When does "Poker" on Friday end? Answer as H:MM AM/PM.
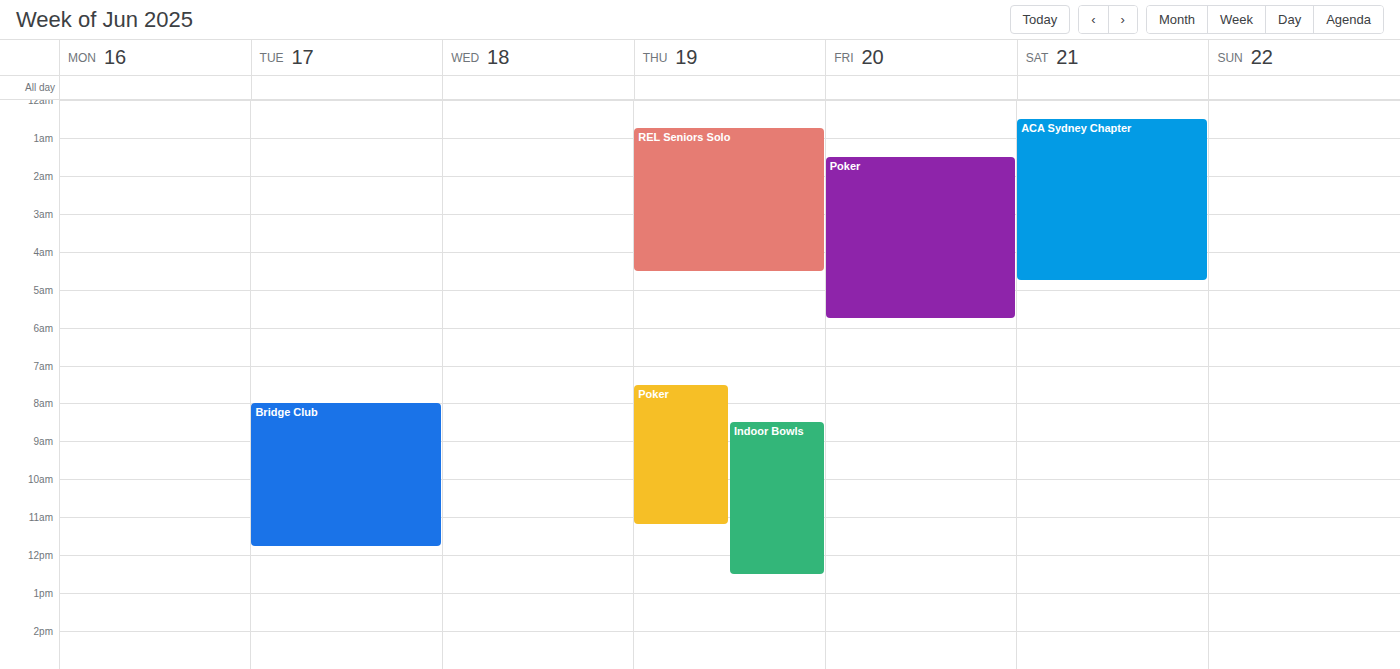
5:45 AM